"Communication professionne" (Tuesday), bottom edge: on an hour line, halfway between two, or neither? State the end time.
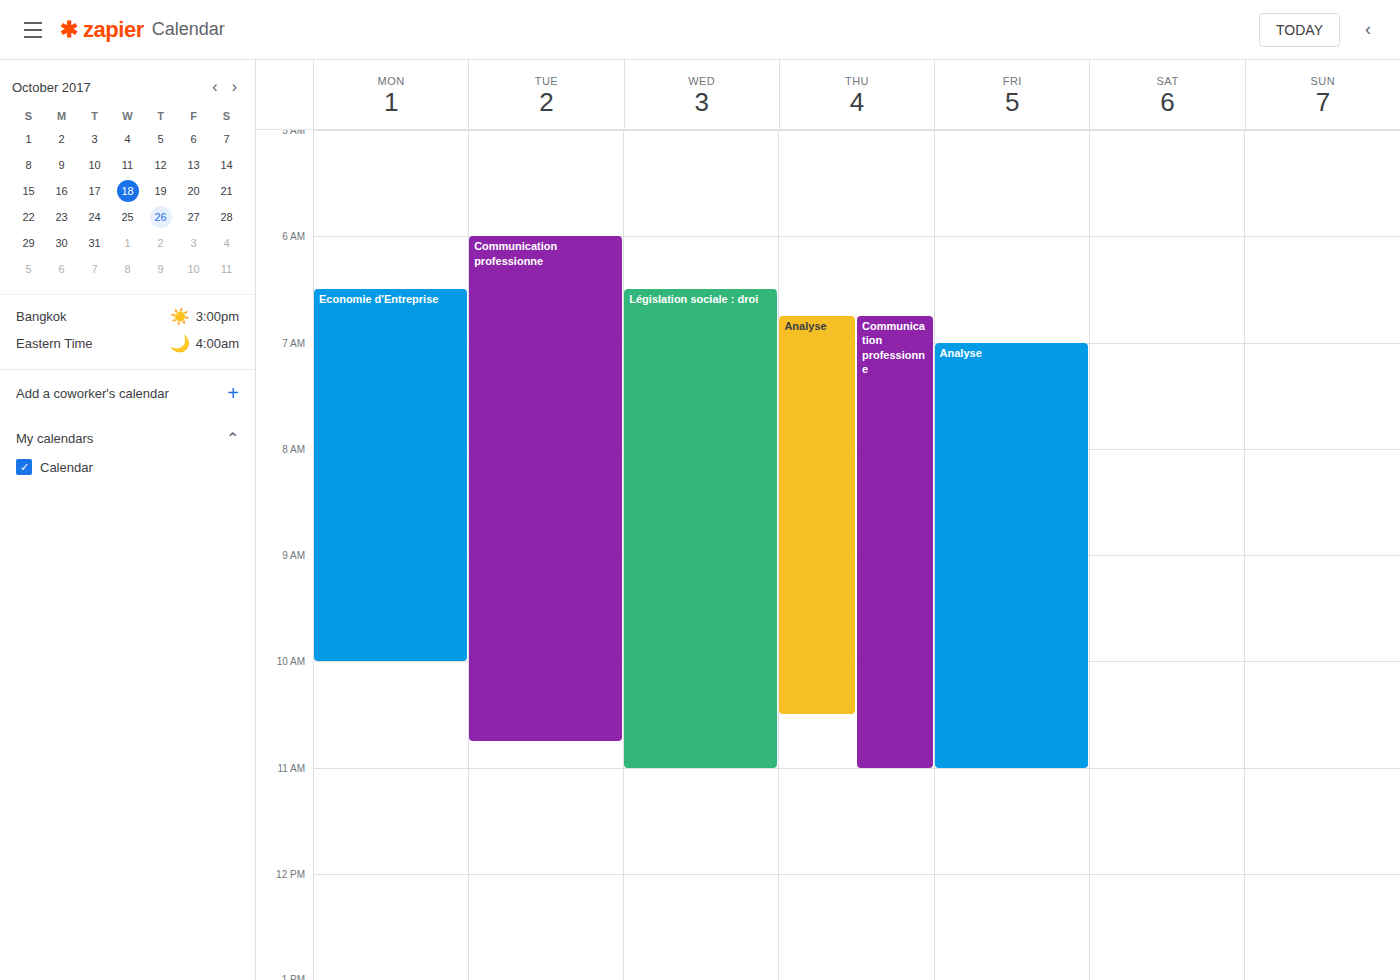
10:45 -- neither: three quarters of the way from the 10:00 line to the 11:00 line.